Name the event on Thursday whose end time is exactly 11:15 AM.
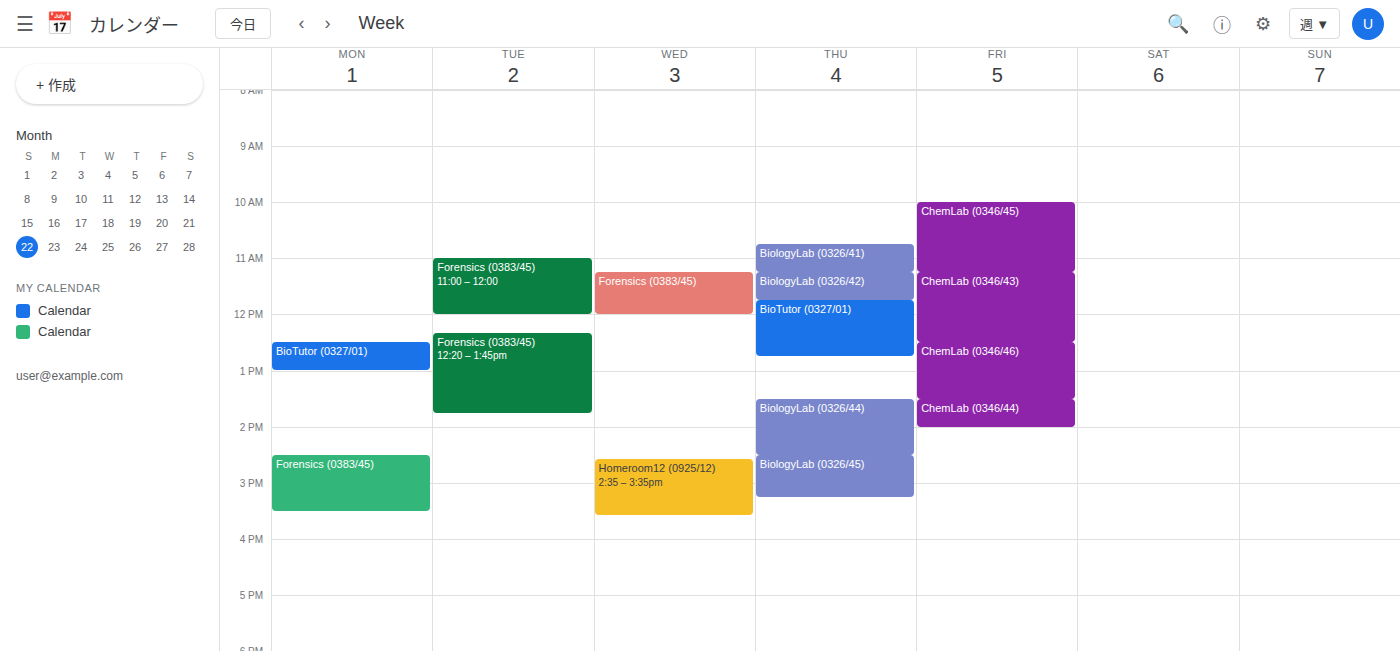
"BiologyLab (0326/41)"